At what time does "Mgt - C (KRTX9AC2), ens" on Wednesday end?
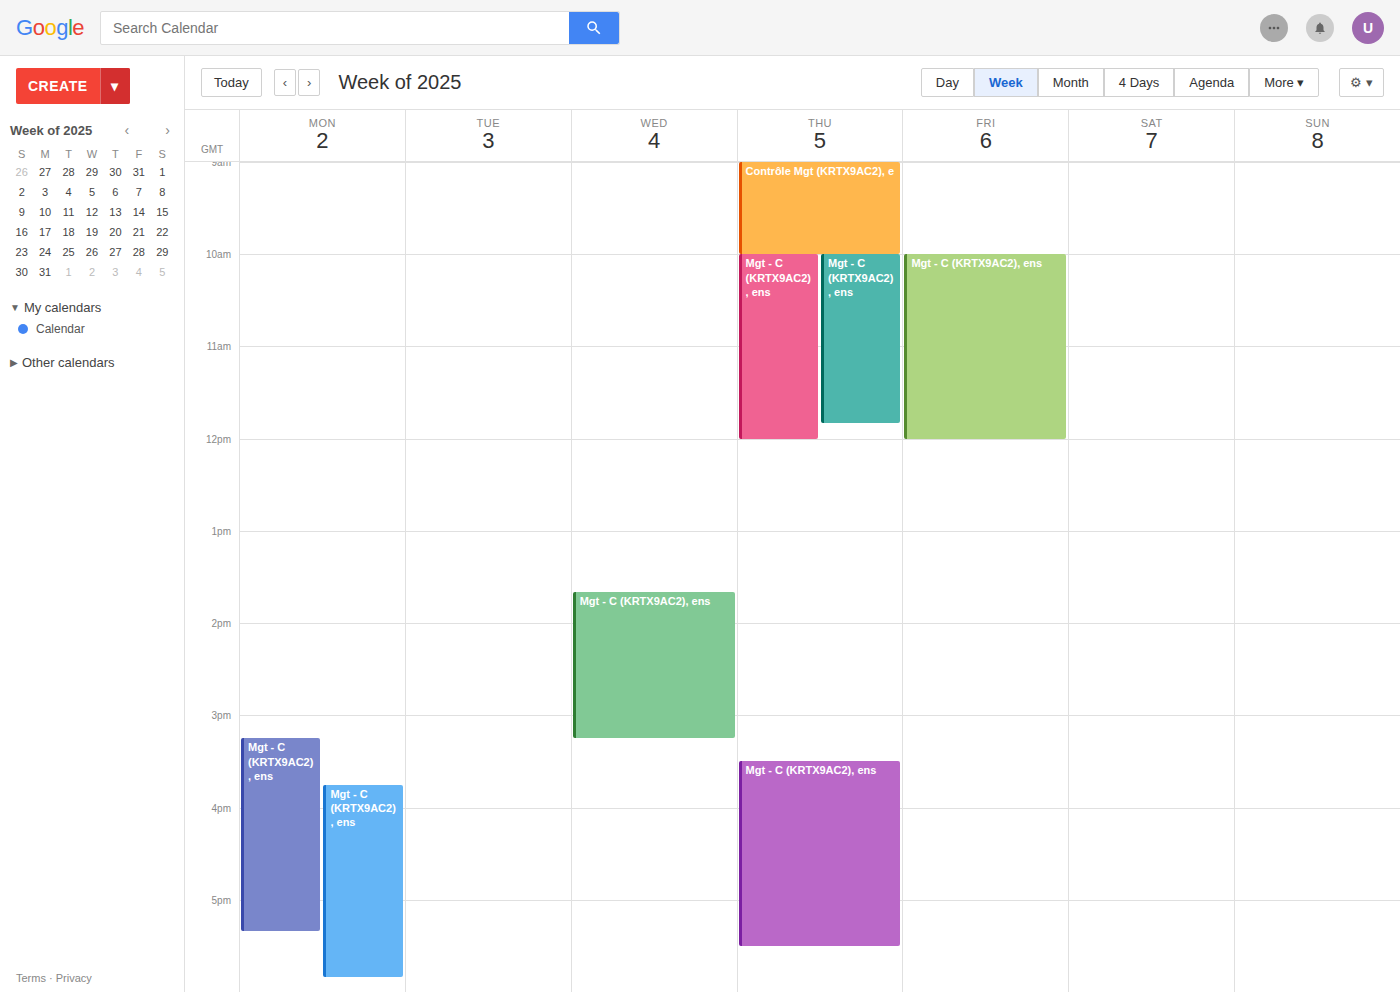
3:15 PM